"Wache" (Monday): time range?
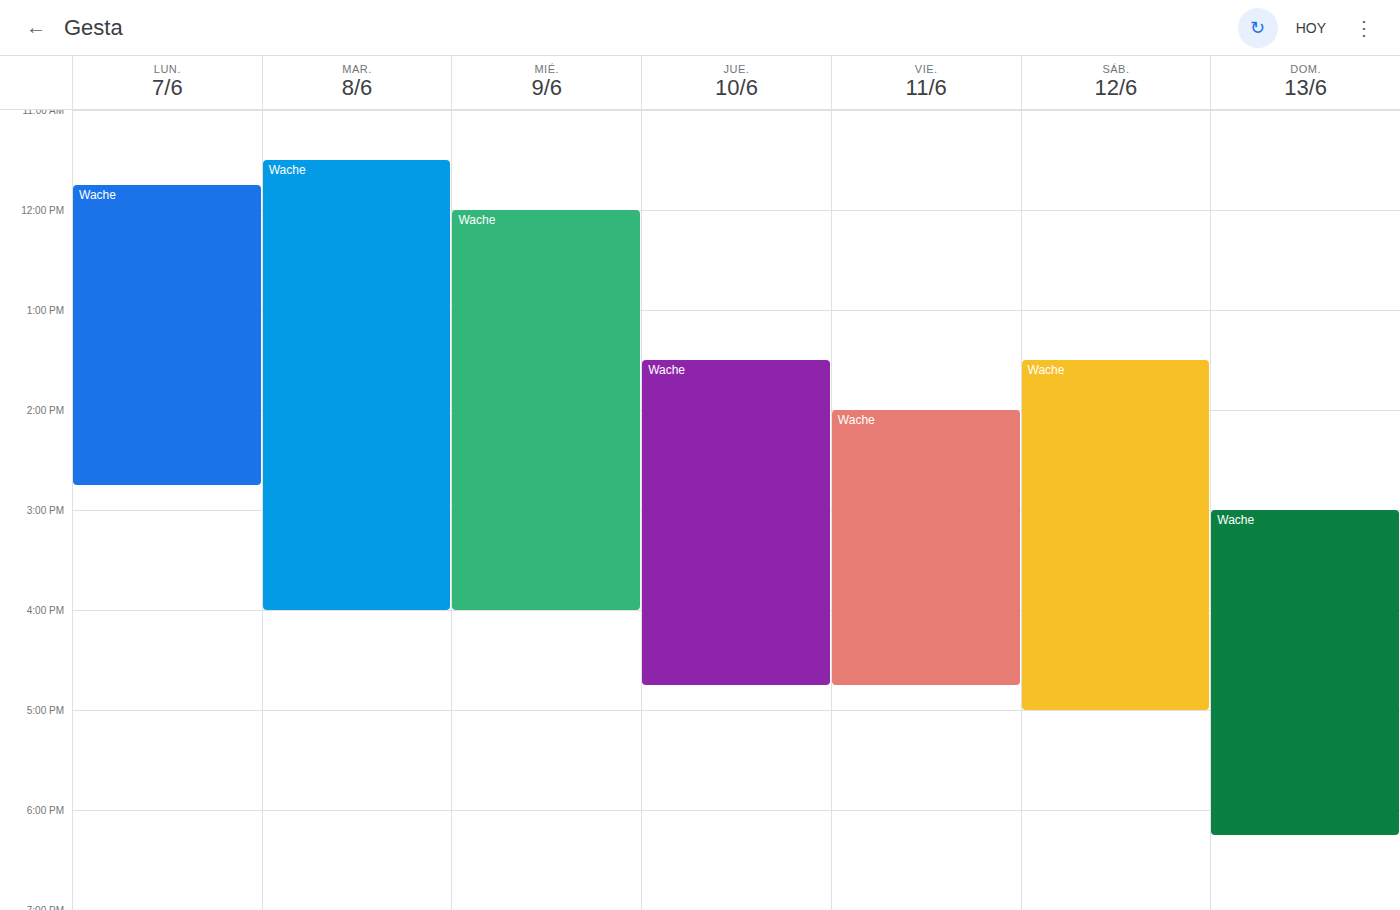
11:45 AM to 2:45 PM